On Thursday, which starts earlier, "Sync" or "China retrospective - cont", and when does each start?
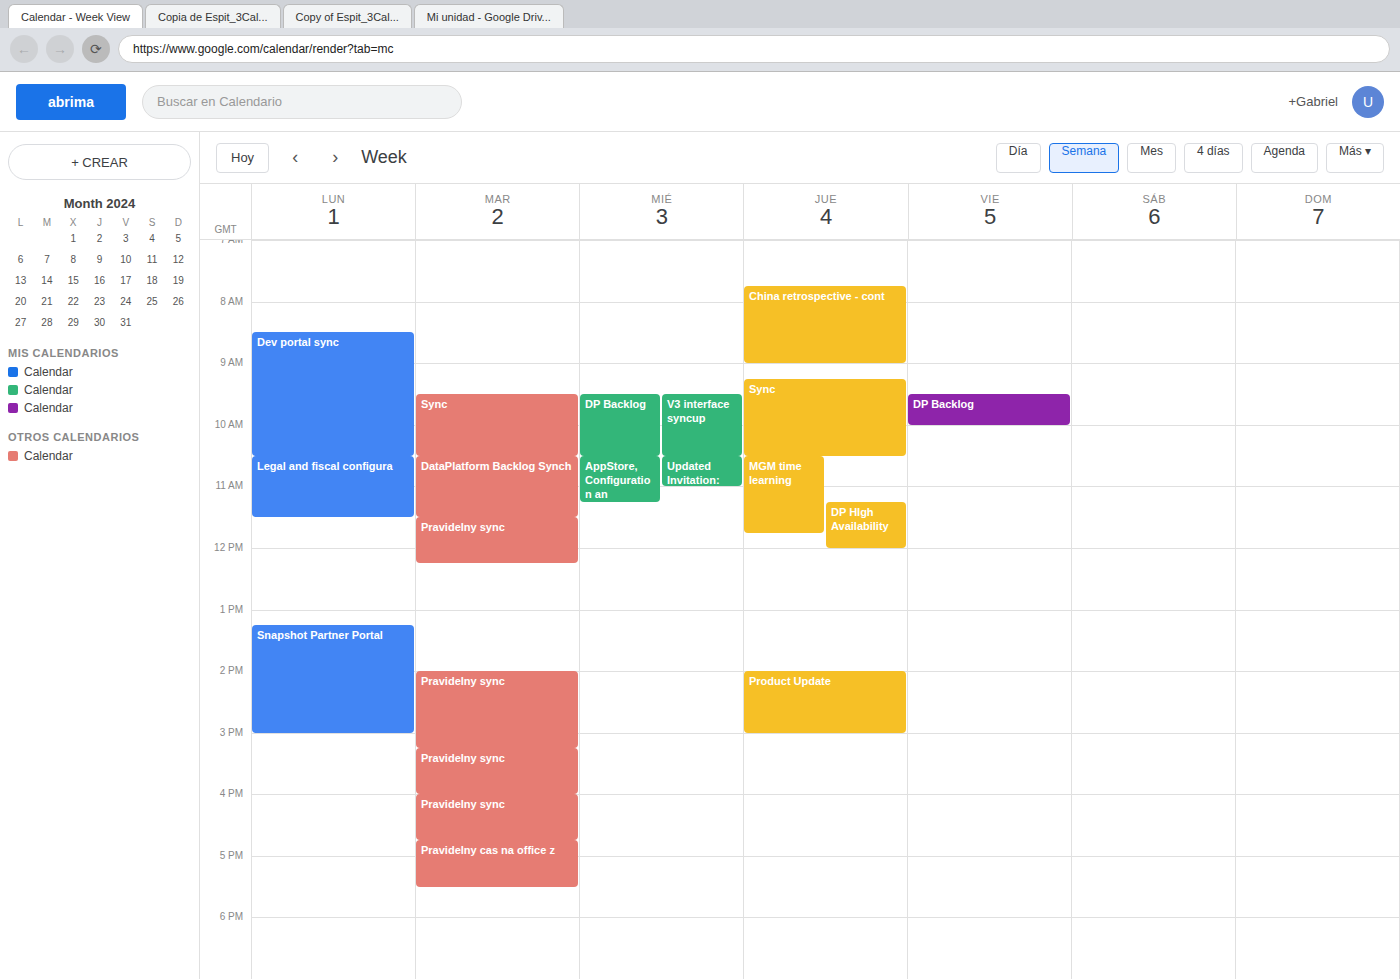
"China retrospective - cont" 7:45 AM; "Sync" 9:15 AM.